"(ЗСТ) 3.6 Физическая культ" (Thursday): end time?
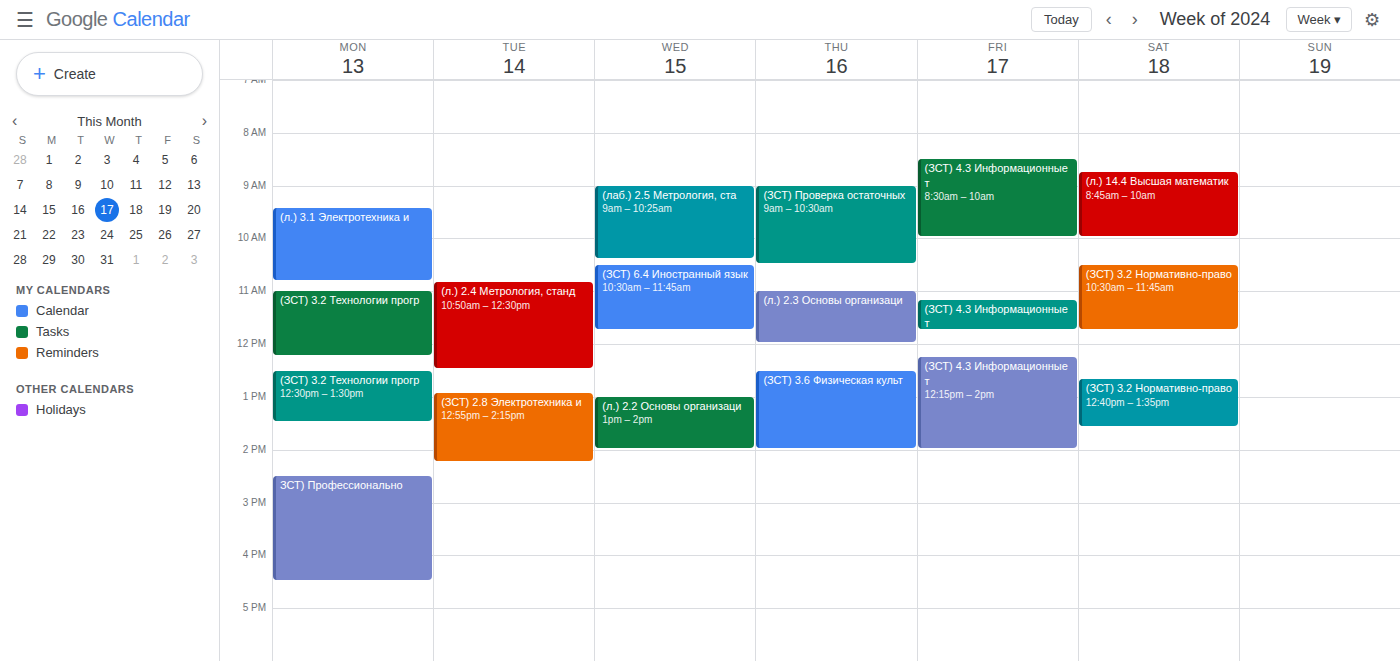
2:00 PM